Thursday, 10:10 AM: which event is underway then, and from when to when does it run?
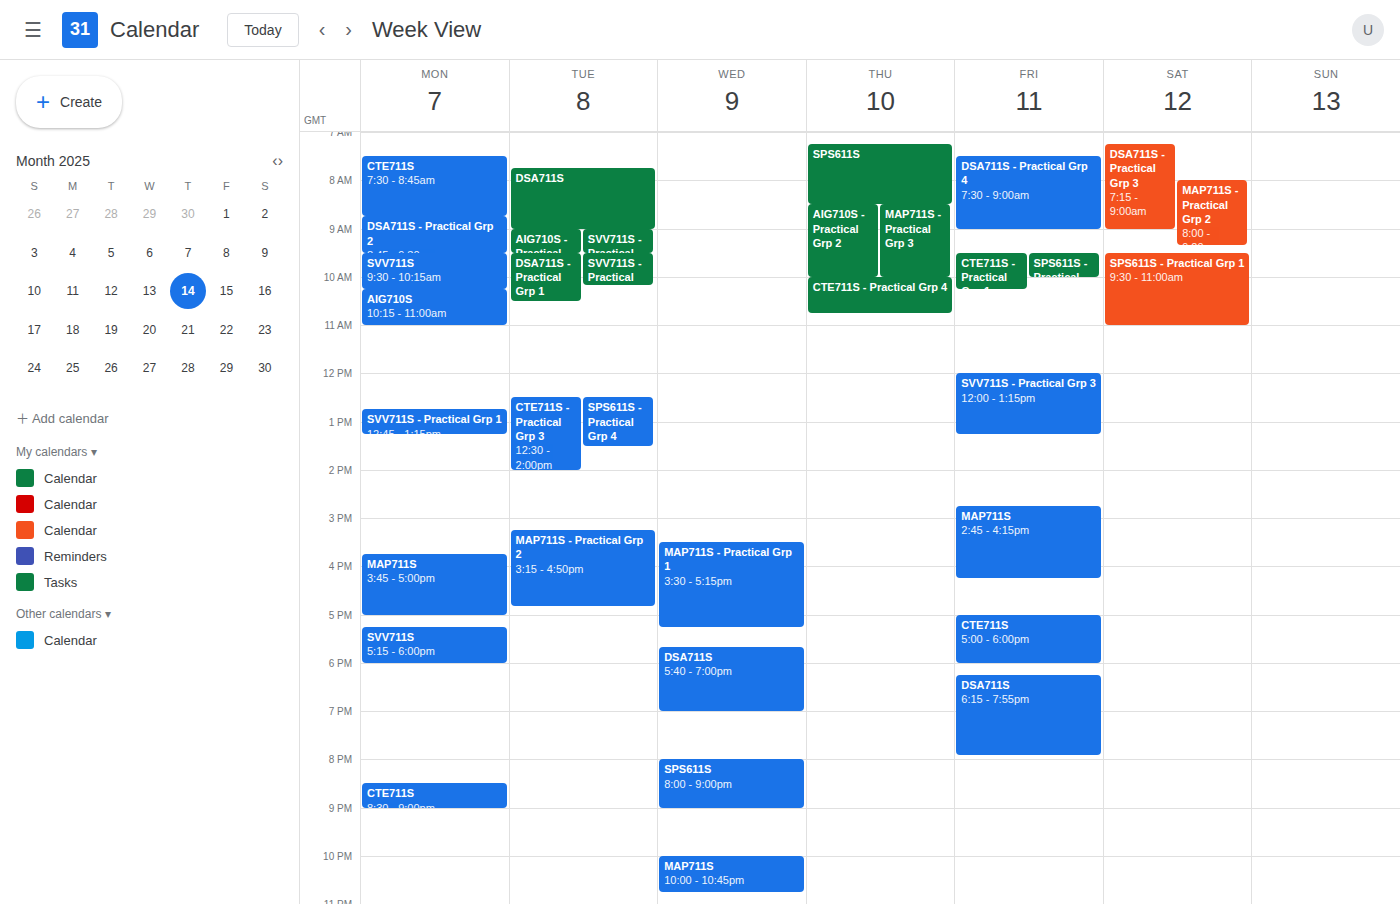
"CTE711S - Practical Grp 4", 10:00 AM to 10:45 AM